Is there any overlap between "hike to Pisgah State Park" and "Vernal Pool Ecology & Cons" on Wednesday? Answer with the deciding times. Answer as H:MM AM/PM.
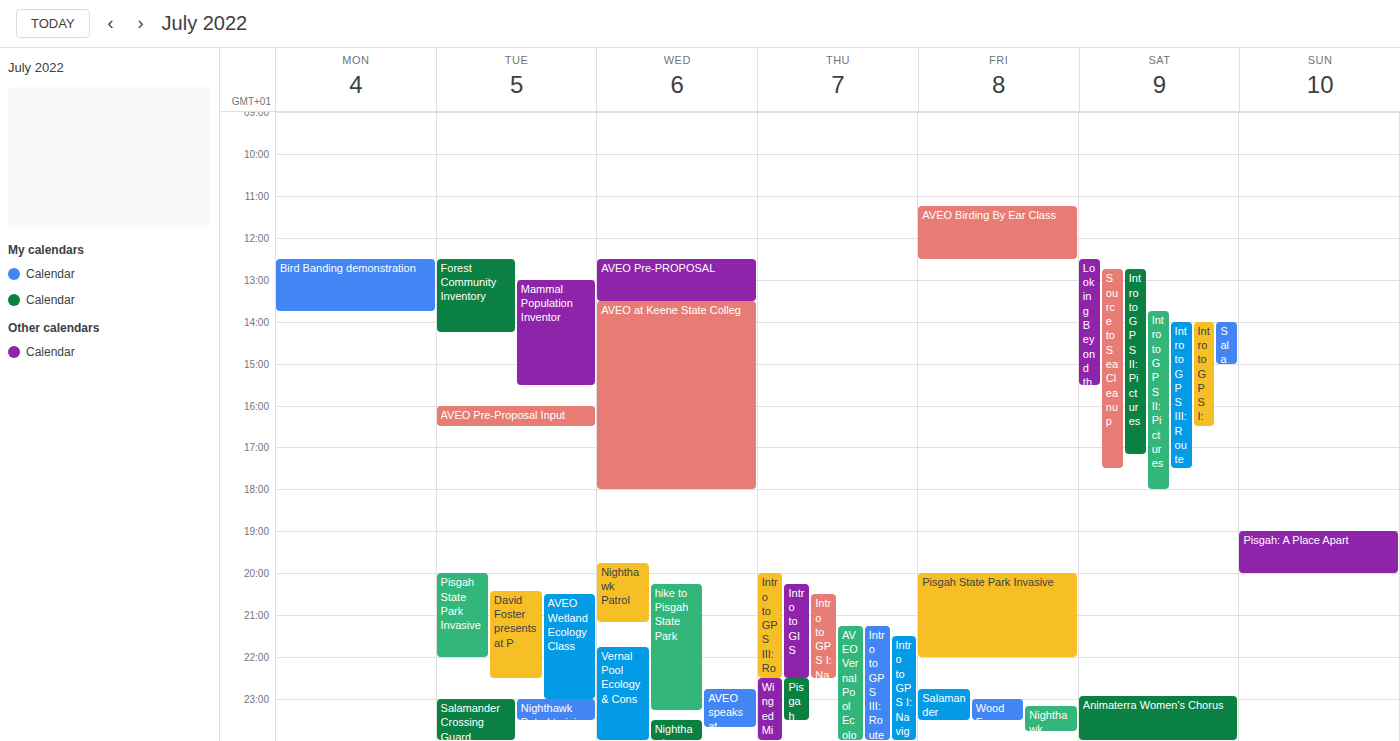
"Vernal Pool Ecology & Cons" starts at 9:45 PM, before "hike to Pisgah State Park" ends at 11:15 PM -- they overlap.